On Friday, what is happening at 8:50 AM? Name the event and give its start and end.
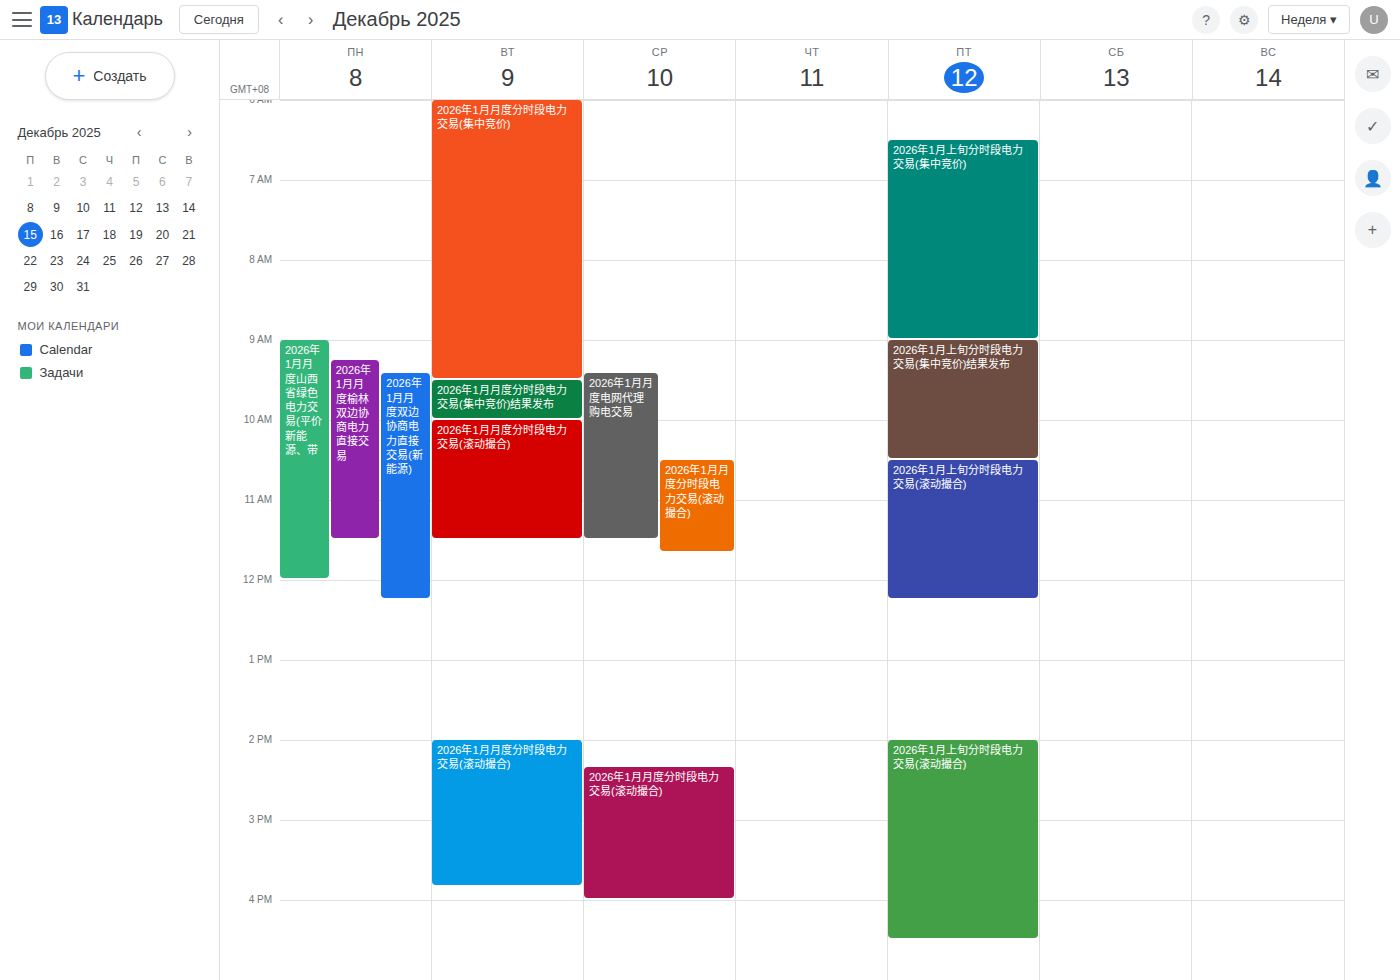
"2026年1月上旬分时段电力交易(集中竞价)", 6:30 AM to 9:00 AM